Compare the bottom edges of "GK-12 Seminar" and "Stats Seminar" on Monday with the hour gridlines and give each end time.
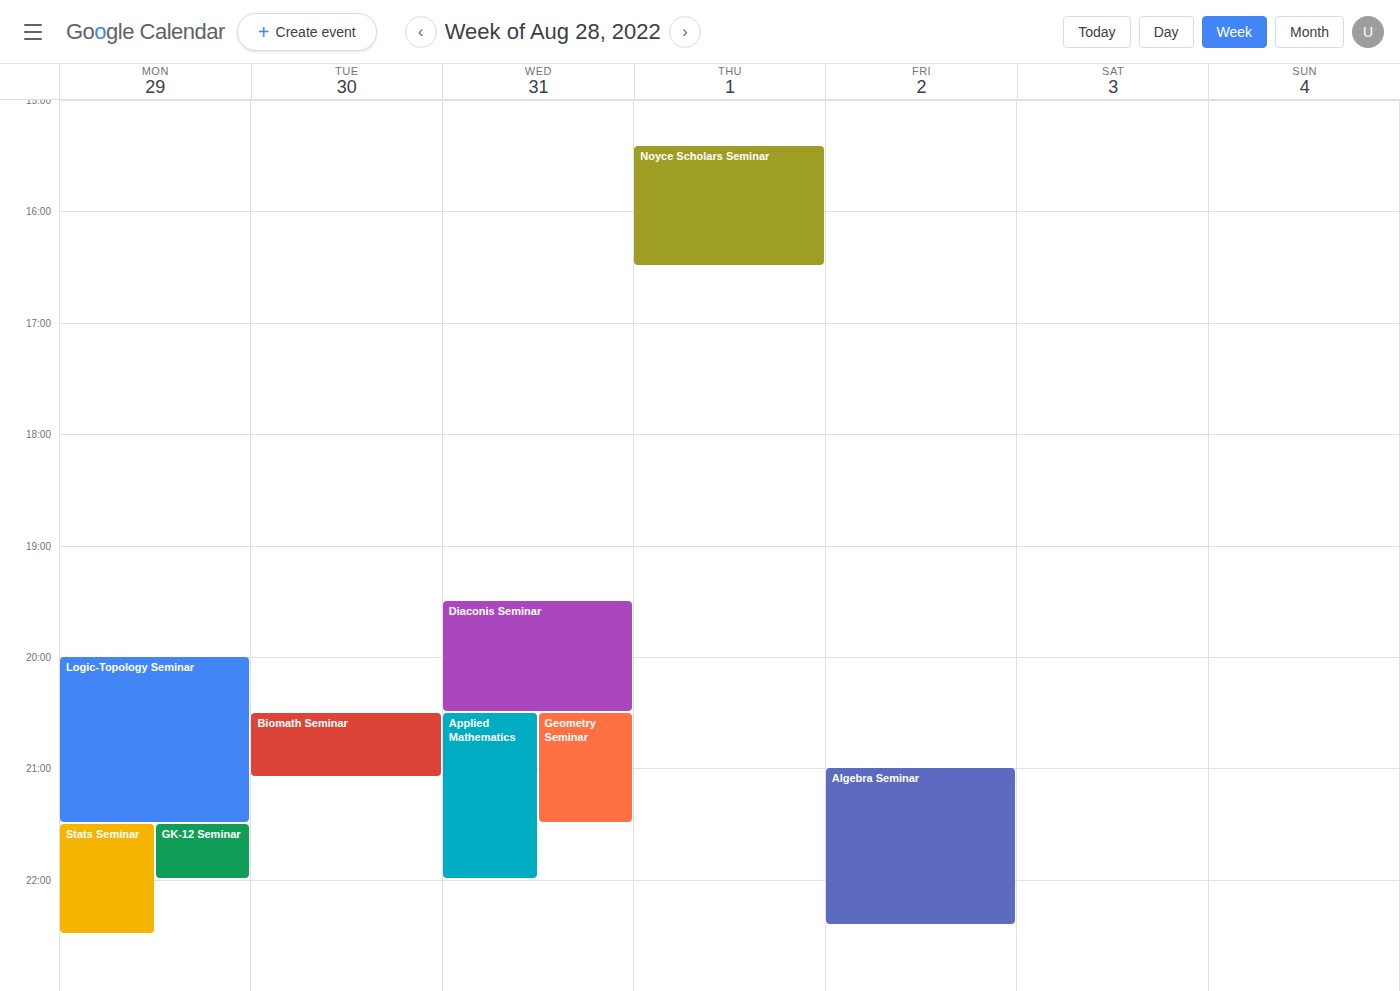
"GK-12 Seminar": 10:00 PM, exactly on the 10 PM line. "Stats Seminar": 10:30 PM, halfway between the 10 PM and 11 PM lines.